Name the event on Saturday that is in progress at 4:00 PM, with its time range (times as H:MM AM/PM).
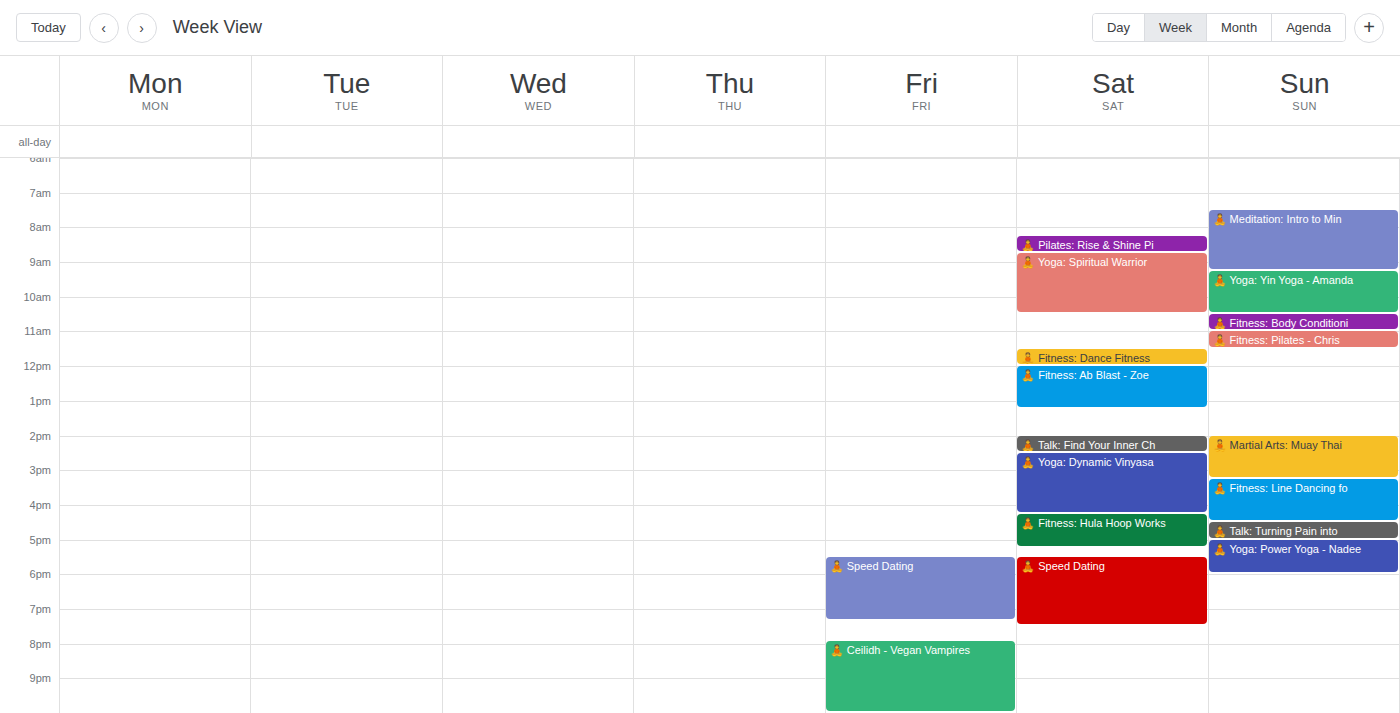
"🧘 Yoga: Dynamic Vinyasa", 2:30 PM to 4:15 PM